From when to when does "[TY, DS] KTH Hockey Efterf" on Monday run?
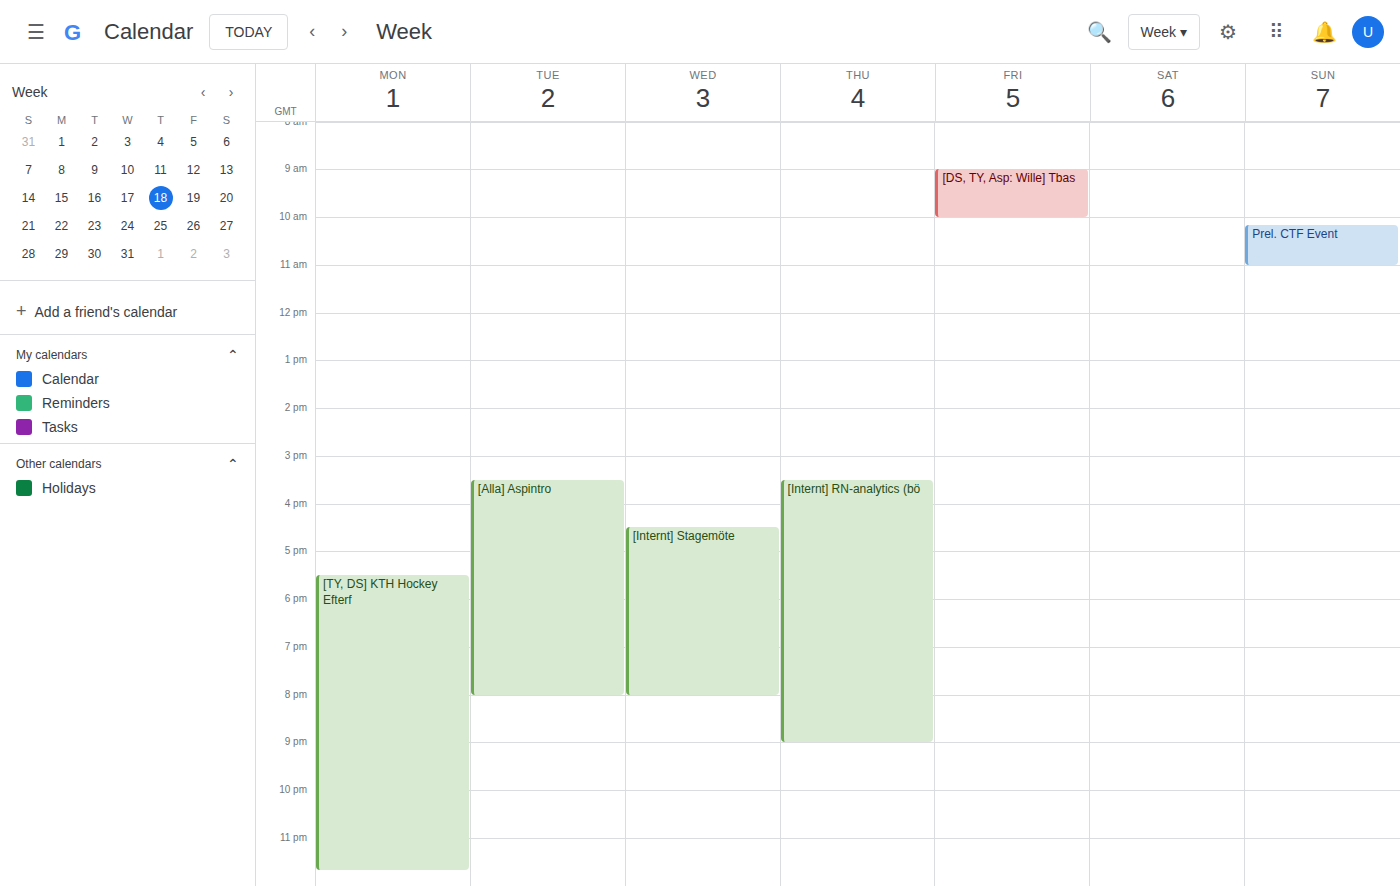
5:30 PM to 11:40 PM